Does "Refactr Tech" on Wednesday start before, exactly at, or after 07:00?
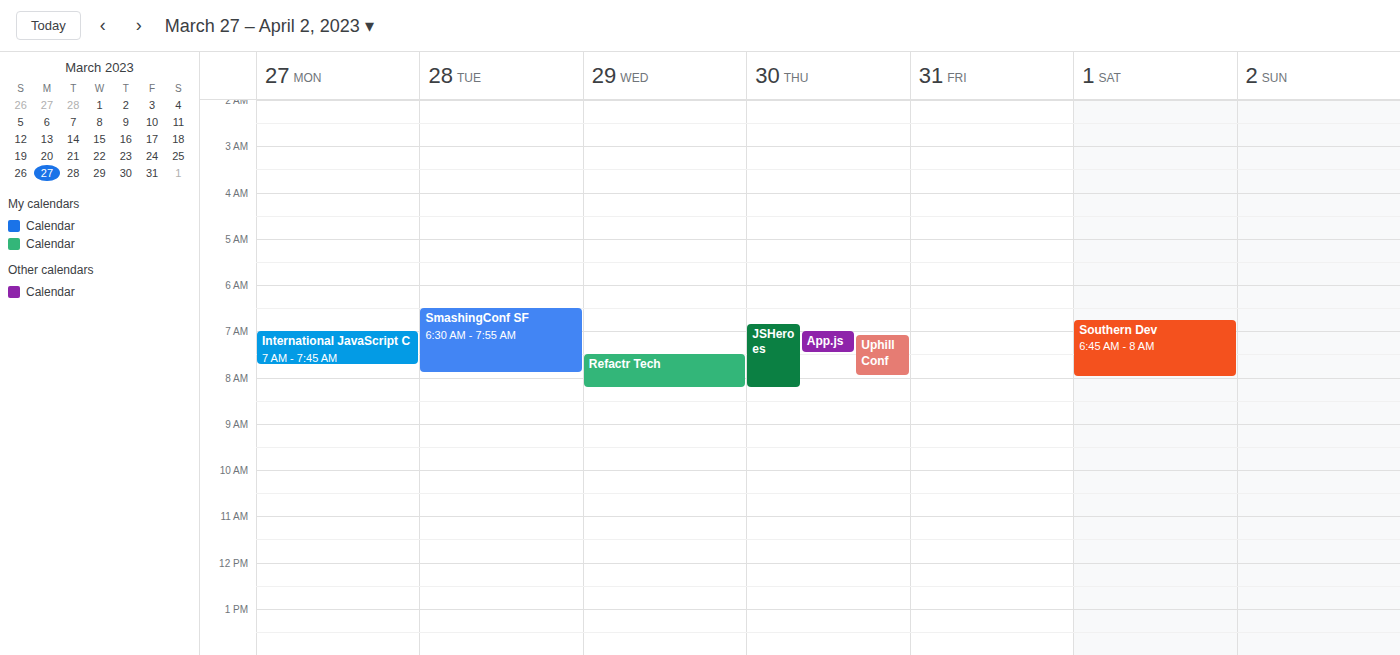
07:30 -- after 07:00, 30 minutes below the 07:00 line.